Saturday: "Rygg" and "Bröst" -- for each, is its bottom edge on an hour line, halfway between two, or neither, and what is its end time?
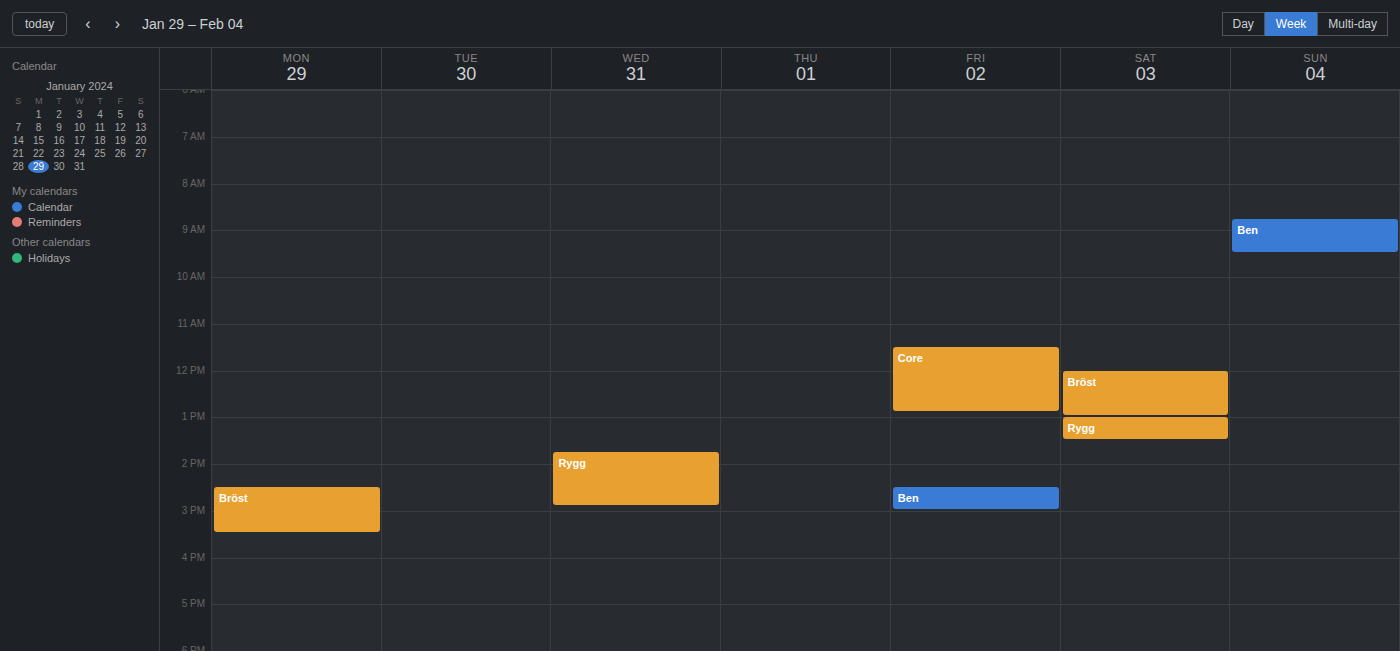
"Rygg": 1:30 PM, halfway between the 1 PM and 2 PM lines. "Bröst": 1:00 PM, exactly on the 1 PM line.